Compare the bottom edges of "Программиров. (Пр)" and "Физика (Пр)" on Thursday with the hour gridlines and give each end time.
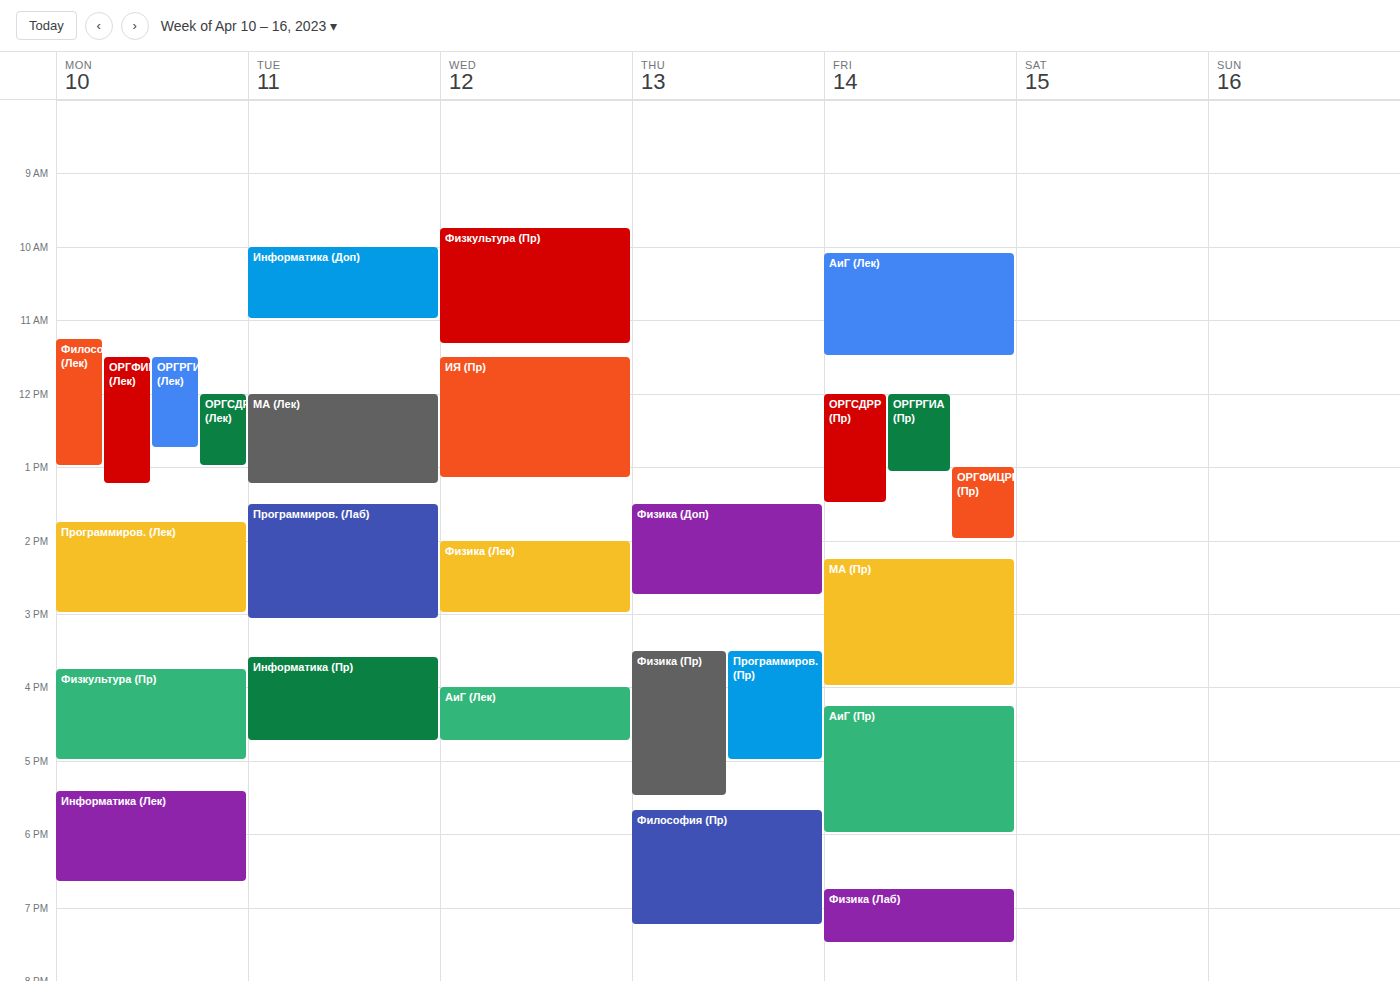
"Программиров. (Пр)": 5:00 PM, exactly on the 5 PM line. "Физика (Пр)": 5:30 PM, halfway between the 5 PM and 6 PM lines.